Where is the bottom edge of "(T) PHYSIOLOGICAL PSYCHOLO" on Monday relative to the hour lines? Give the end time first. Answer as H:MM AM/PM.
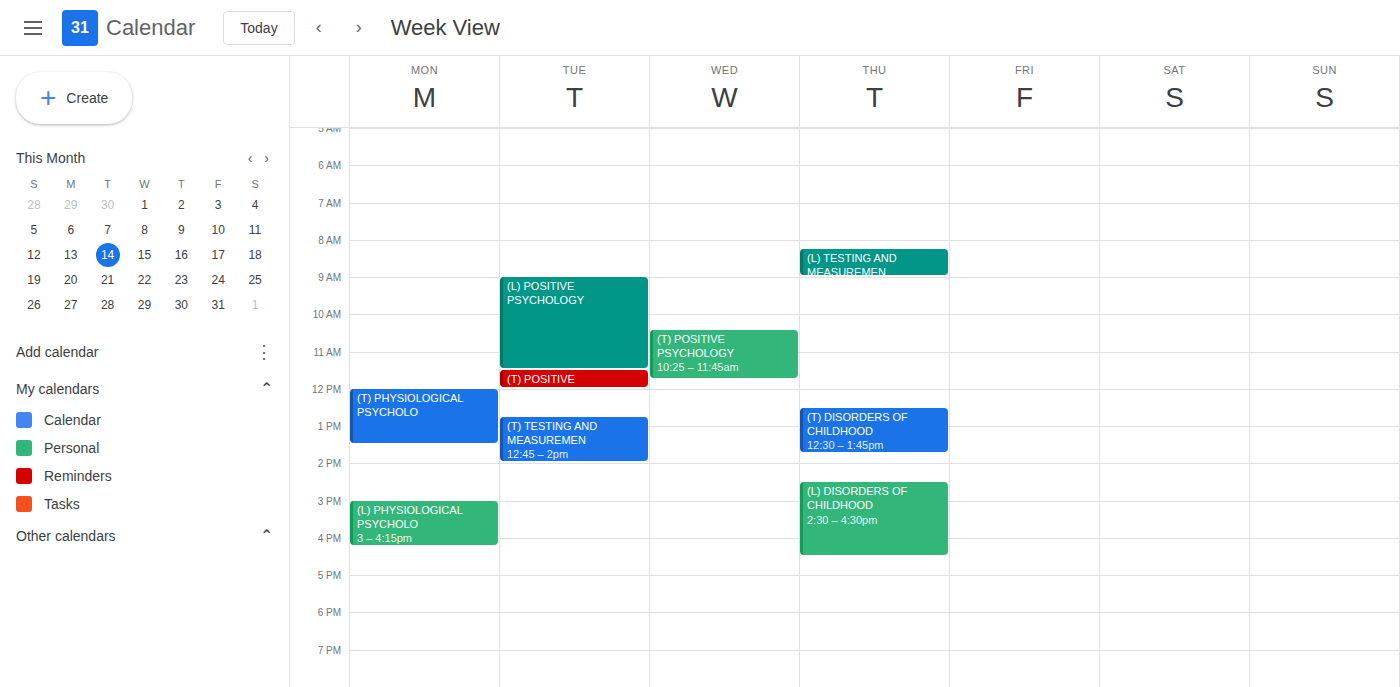
1:30 PM -- halfway between the 1 PM and 2 PM lines.